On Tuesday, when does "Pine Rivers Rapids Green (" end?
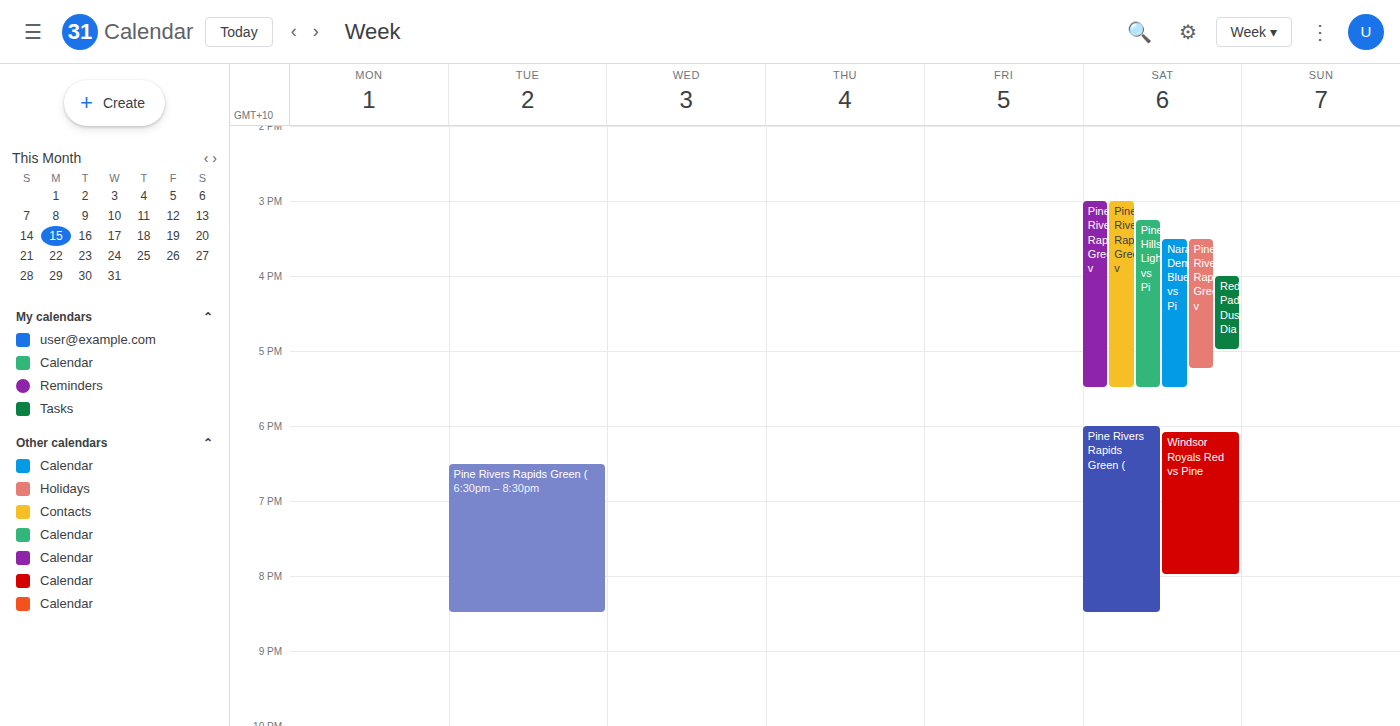
8:30 PM